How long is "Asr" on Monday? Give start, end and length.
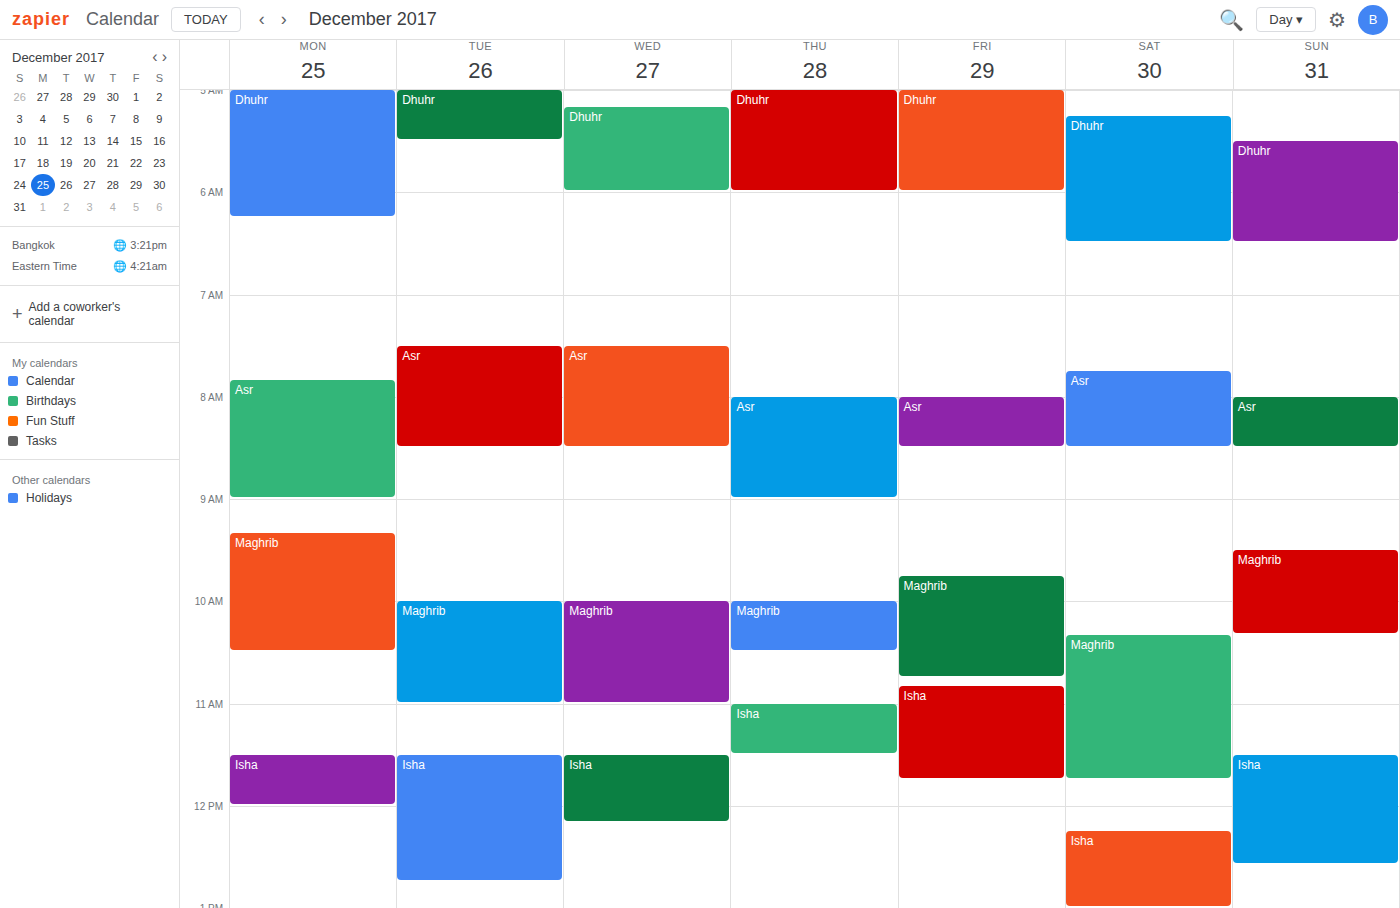
7:50 AM to 9:00 AM, 1 hour 10 minutes